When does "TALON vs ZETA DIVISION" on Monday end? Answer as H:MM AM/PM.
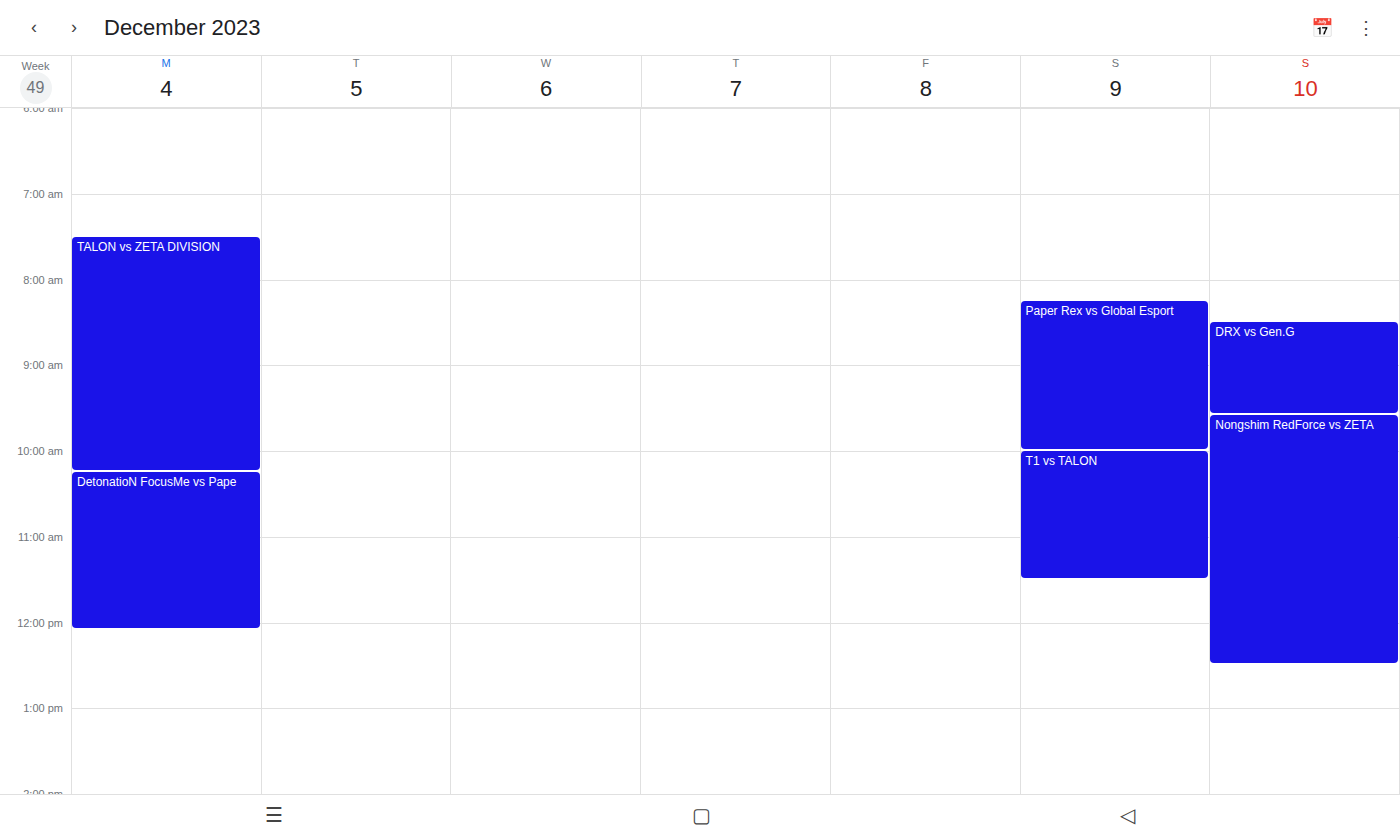
10:15 AM